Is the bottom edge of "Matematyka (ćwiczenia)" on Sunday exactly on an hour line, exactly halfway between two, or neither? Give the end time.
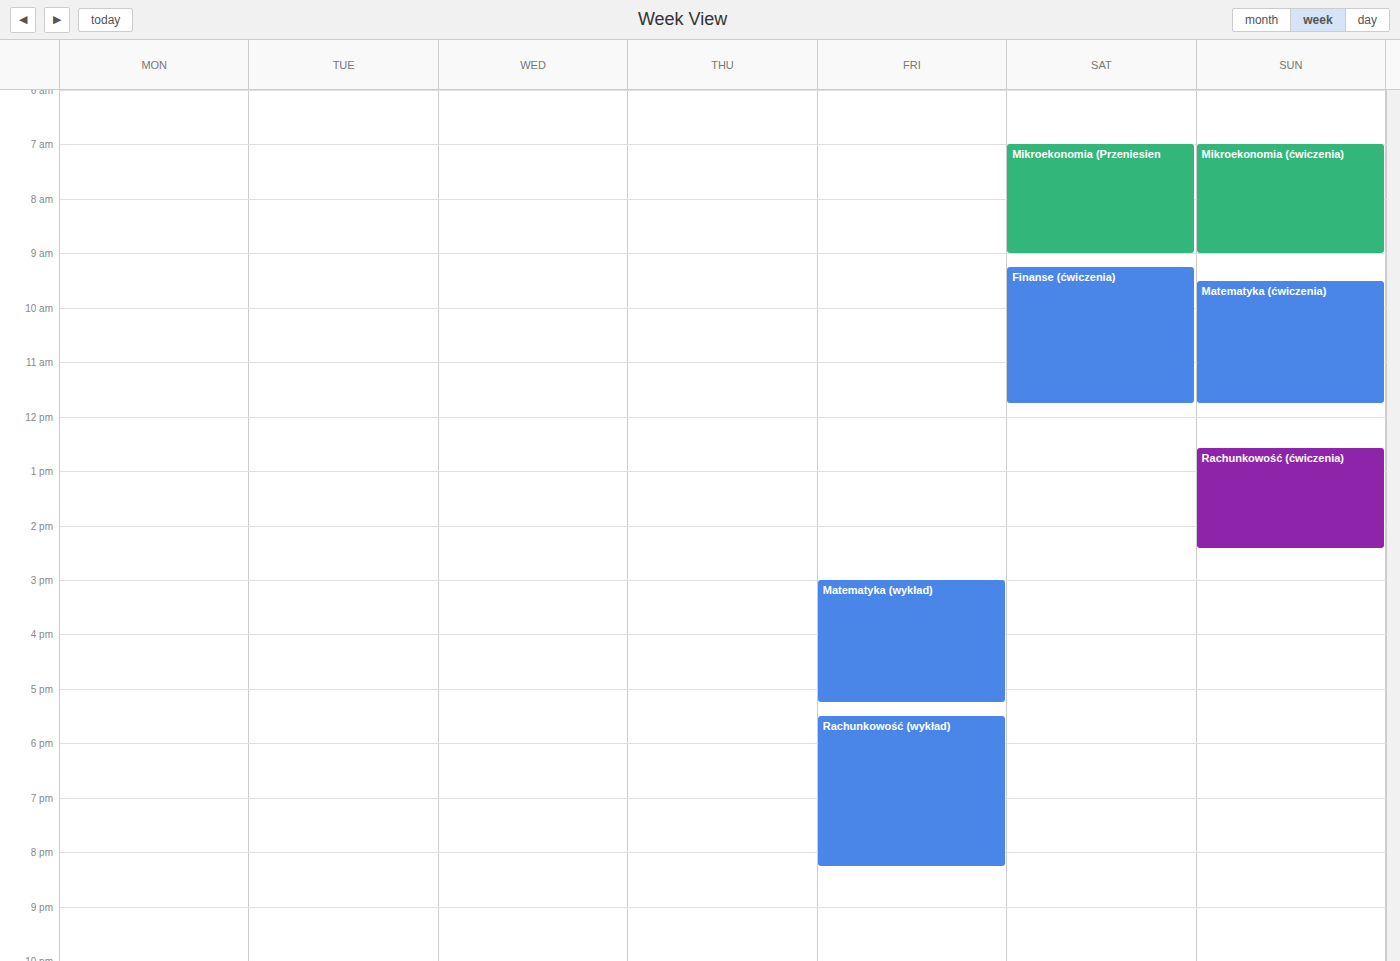
11:45 -- neither: three quarters of the way from the 11:00 line to the 12:00 line.